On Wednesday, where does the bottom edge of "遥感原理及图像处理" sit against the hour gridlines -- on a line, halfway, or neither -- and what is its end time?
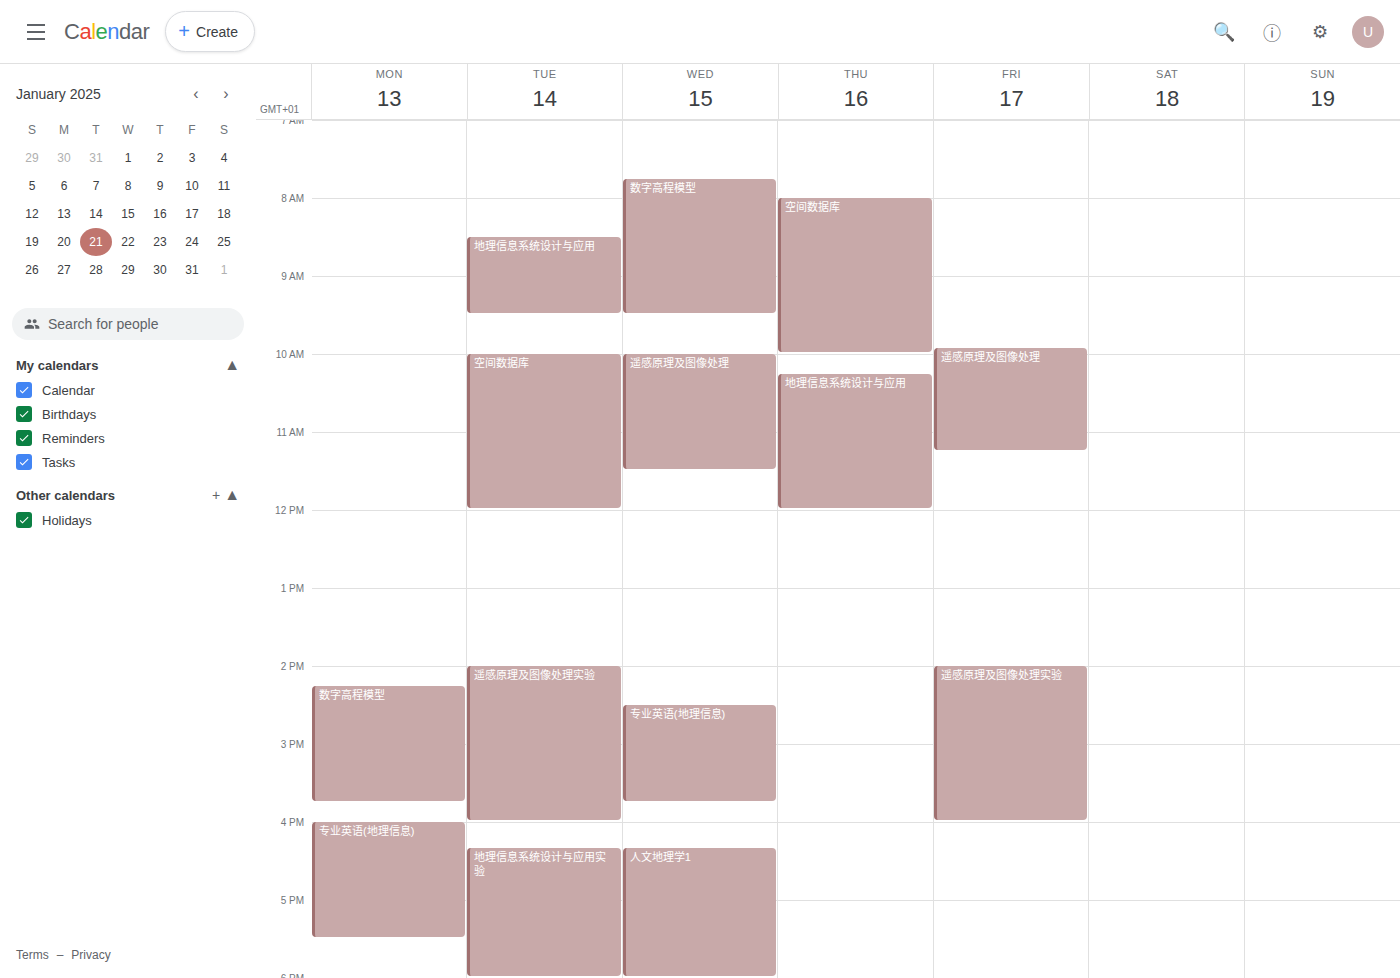
11:30 -- halfway between the 11:00 and 12:00 lines.